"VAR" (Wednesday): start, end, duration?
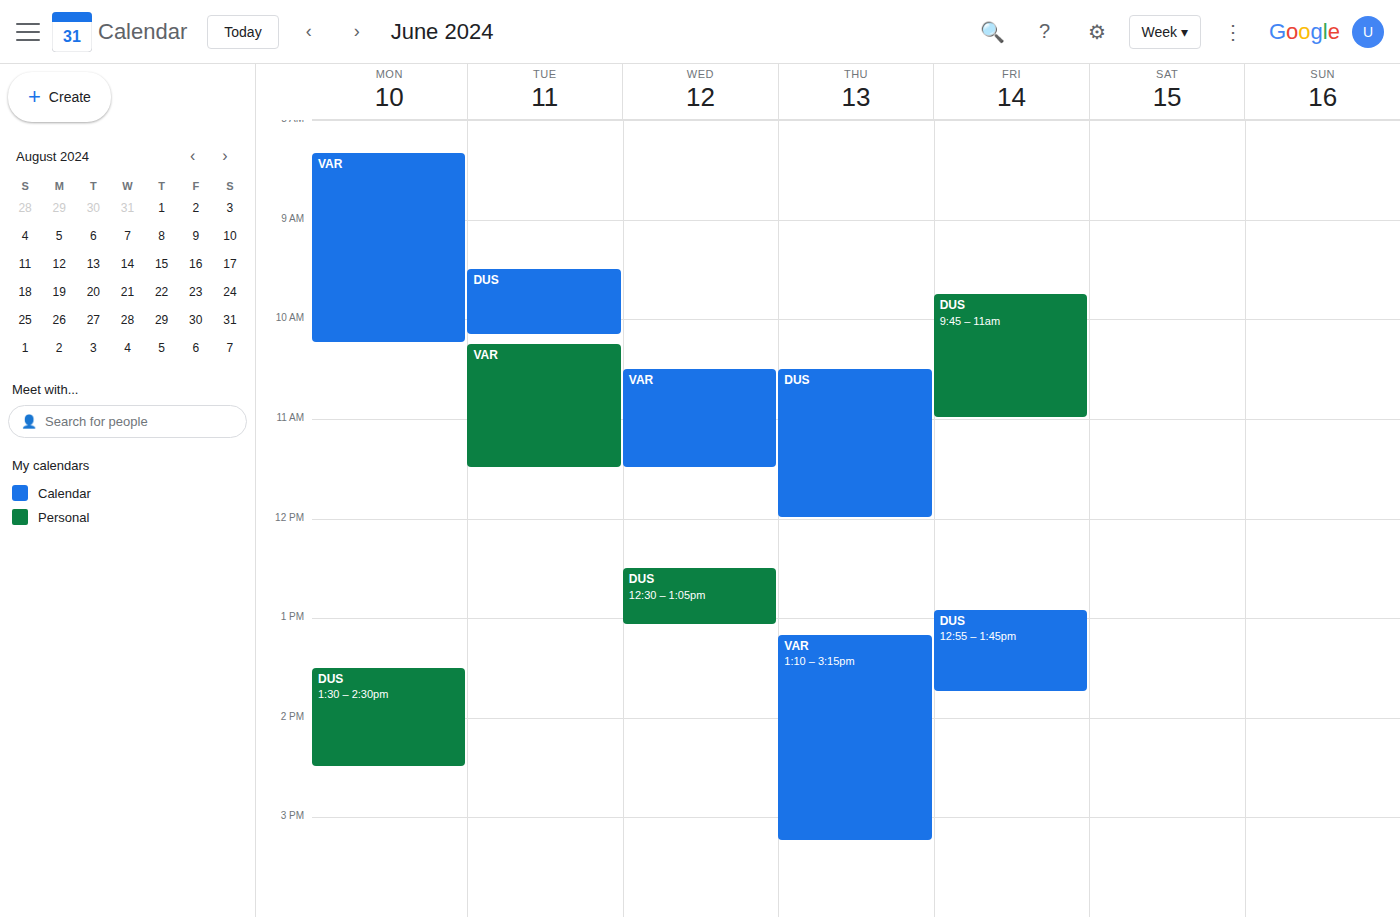
10:30 AM to 11:30 AM, 1 hour